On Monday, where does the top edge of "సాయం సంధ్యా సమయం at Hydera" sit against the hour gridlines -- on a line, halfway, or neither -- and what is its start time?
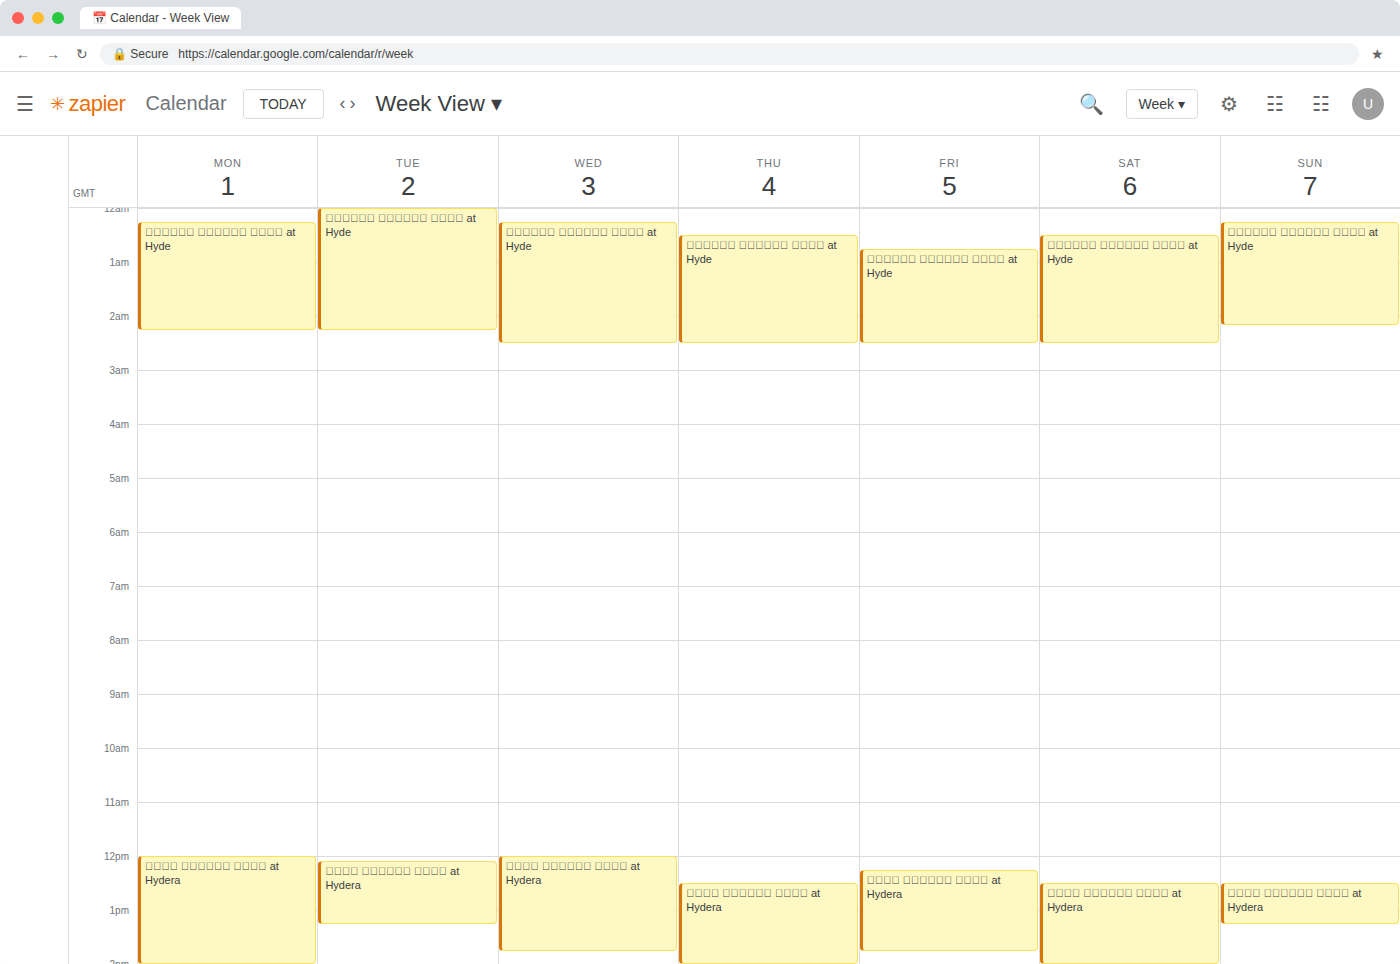
12:00 PM -- exactly on the 12 PM line.